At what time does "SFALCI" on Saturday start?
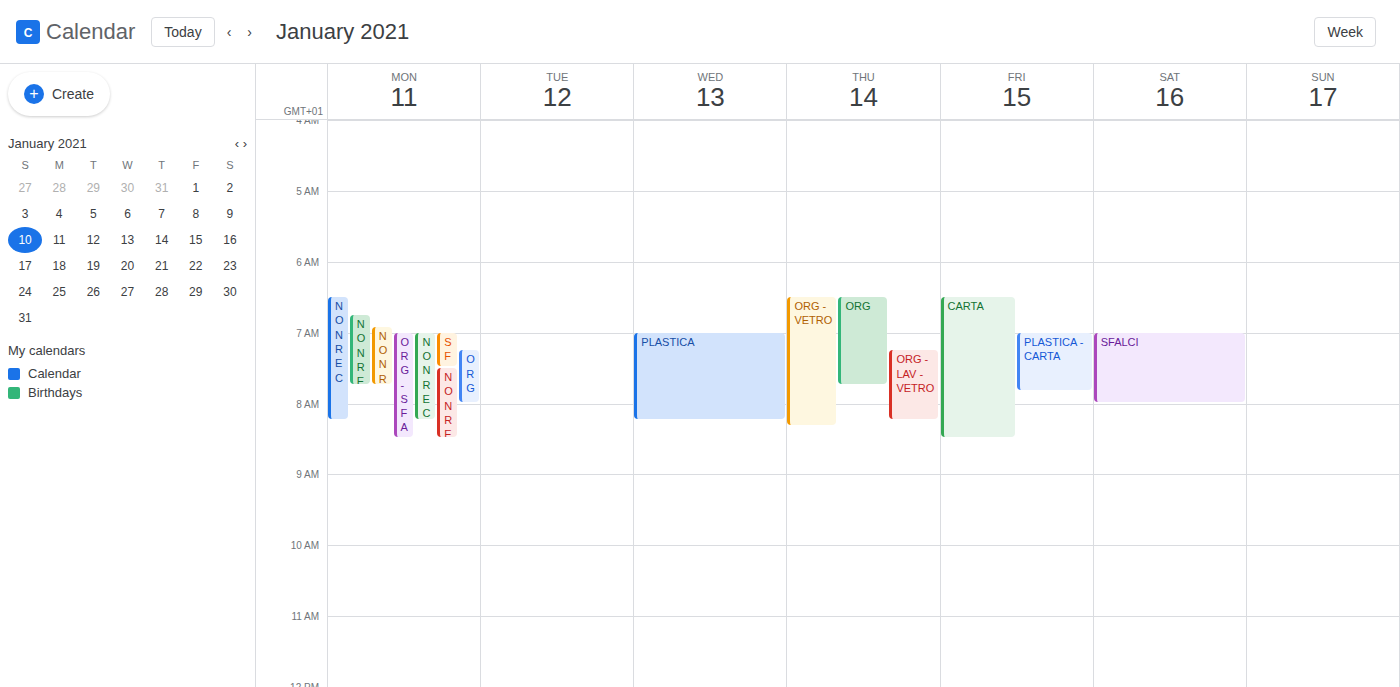
7:00 AM